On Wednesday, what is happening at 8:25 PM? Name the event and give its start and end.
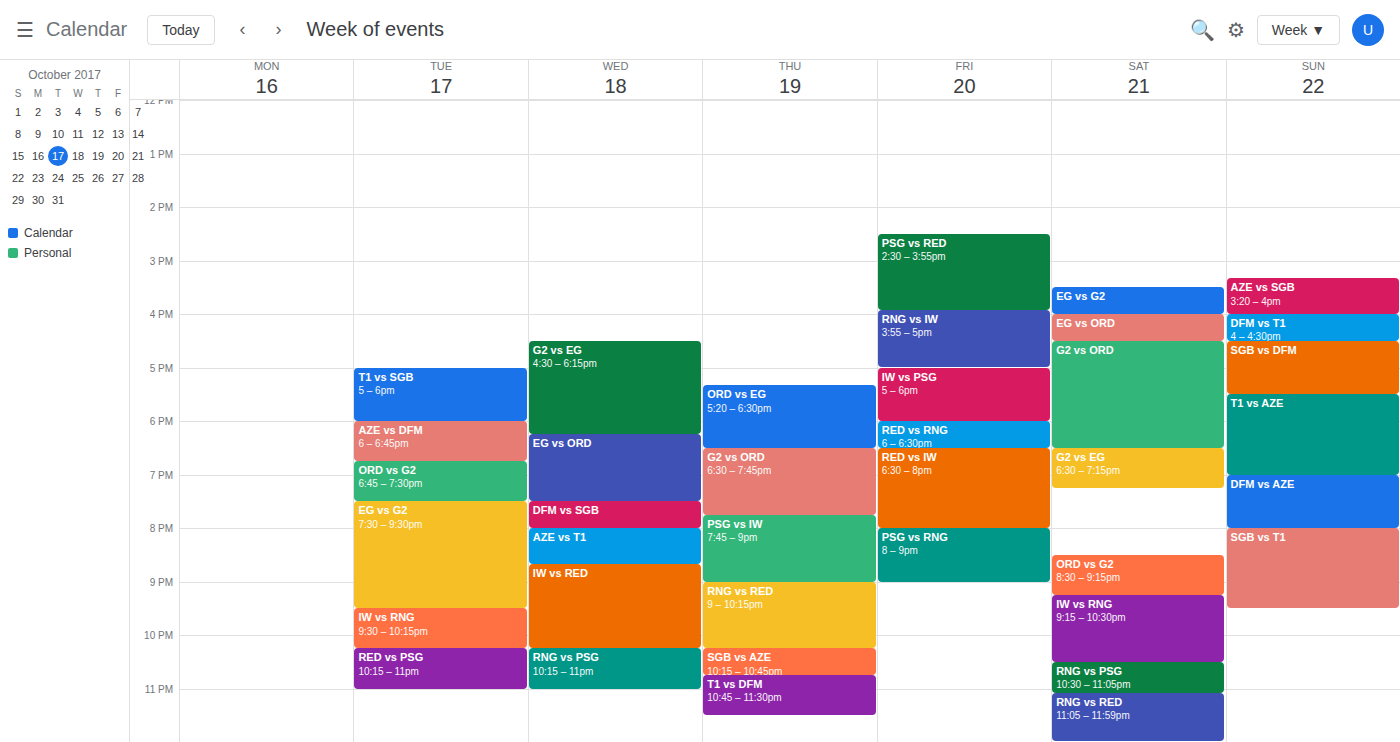
"AZE vs T1", 8:00 PM to 8:40 PM